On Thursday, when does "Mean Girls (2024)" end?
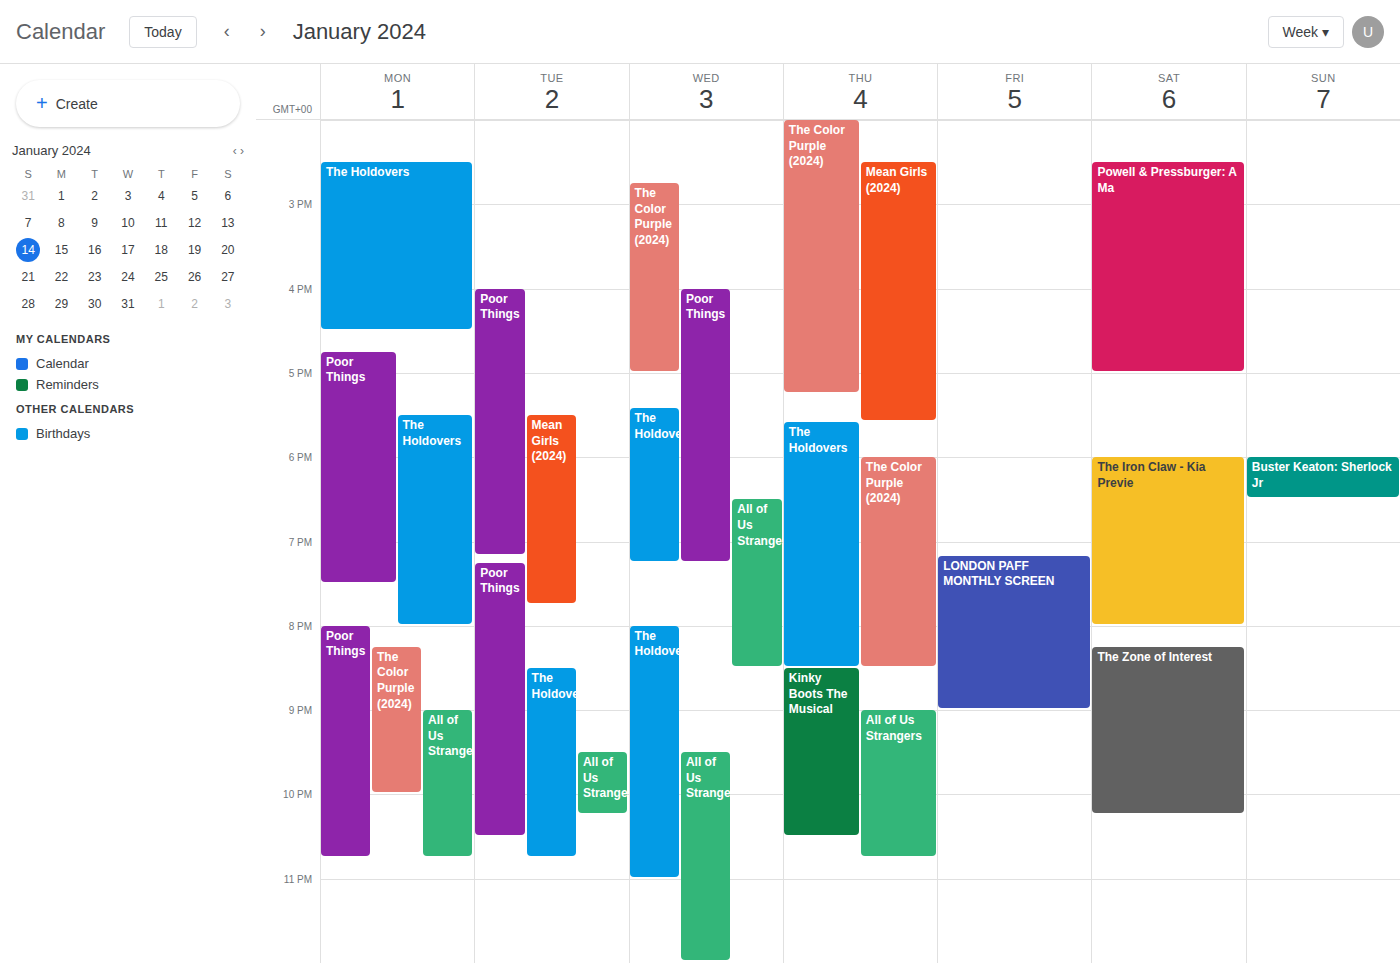
5:35 PM